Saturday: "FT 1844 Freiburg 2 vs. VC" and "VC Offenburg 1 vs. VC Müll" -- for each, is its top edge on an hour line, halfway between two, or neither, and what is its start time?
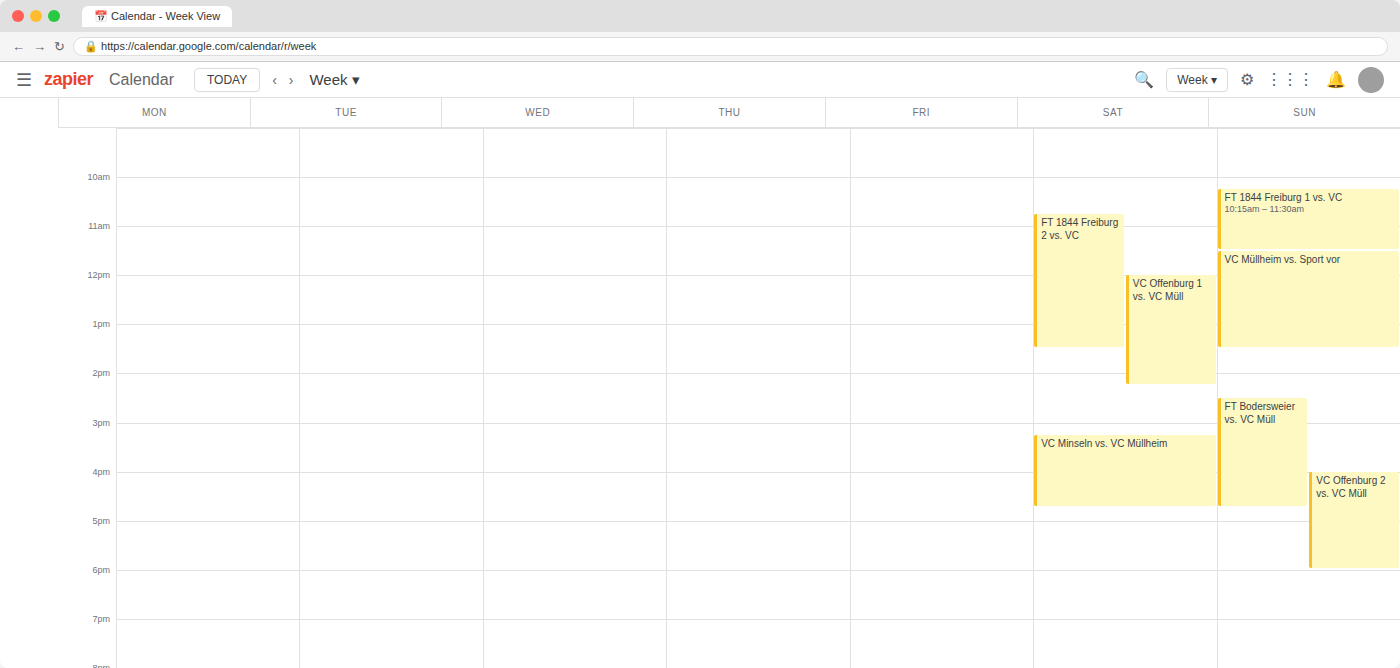
"FT 1844 Freiburg 2 vs. VC": 10:45 AM, neither: three quarters of the way from the 10 AM line to the 11 AM line. "VC Offenburg 1 vs. VC Müll": 12:00 PM, exactly on the 12 PM line.